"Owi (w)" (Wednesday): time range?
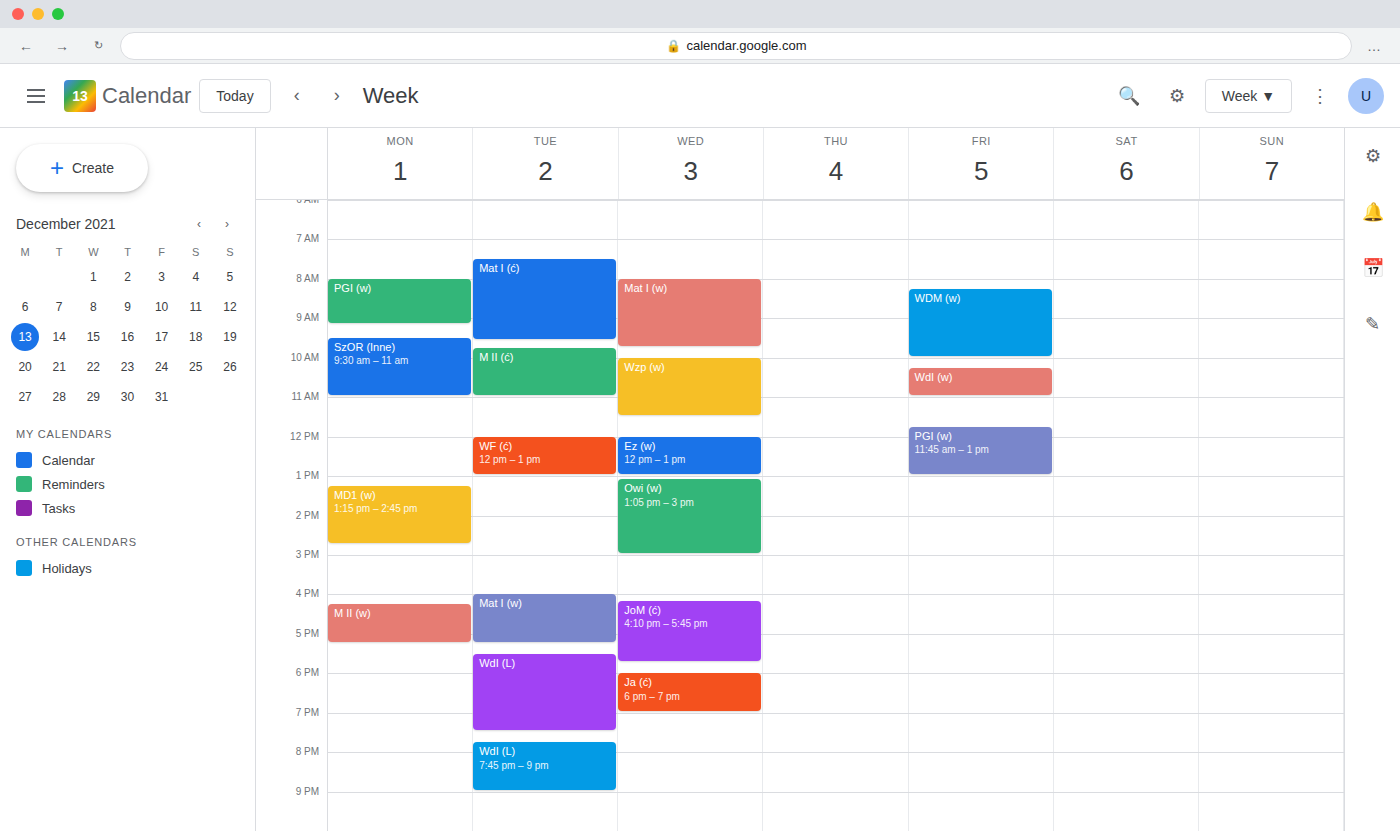
1:05 PM to 3:00 PM